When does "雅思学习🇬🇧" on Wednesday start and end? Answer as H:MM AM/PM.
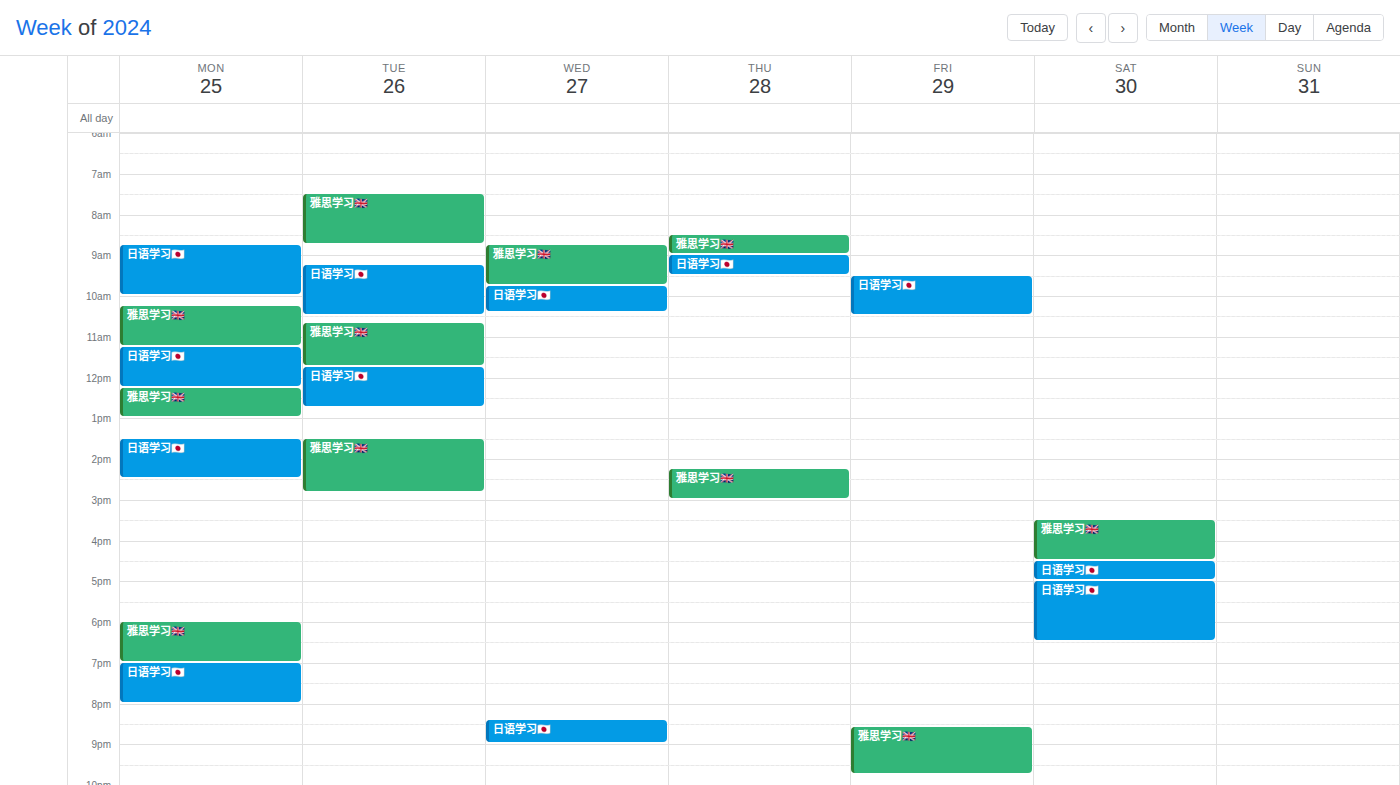
8:45 AM to 9:45 AM